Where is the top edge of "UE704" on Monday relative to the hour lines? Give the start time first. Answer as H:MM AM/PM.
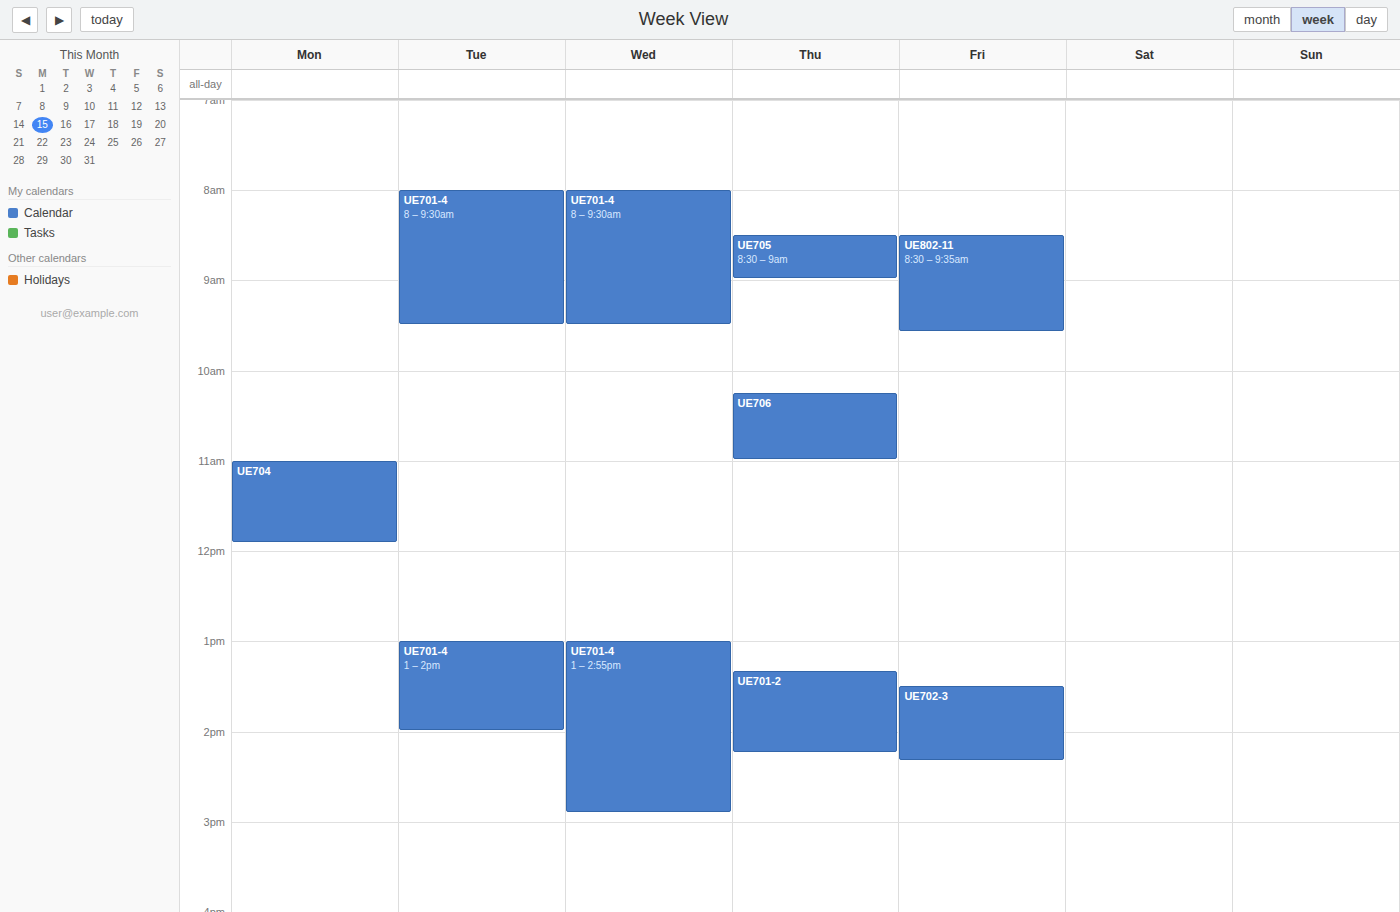
11:00 AM -- exactly on the 11 AM line.